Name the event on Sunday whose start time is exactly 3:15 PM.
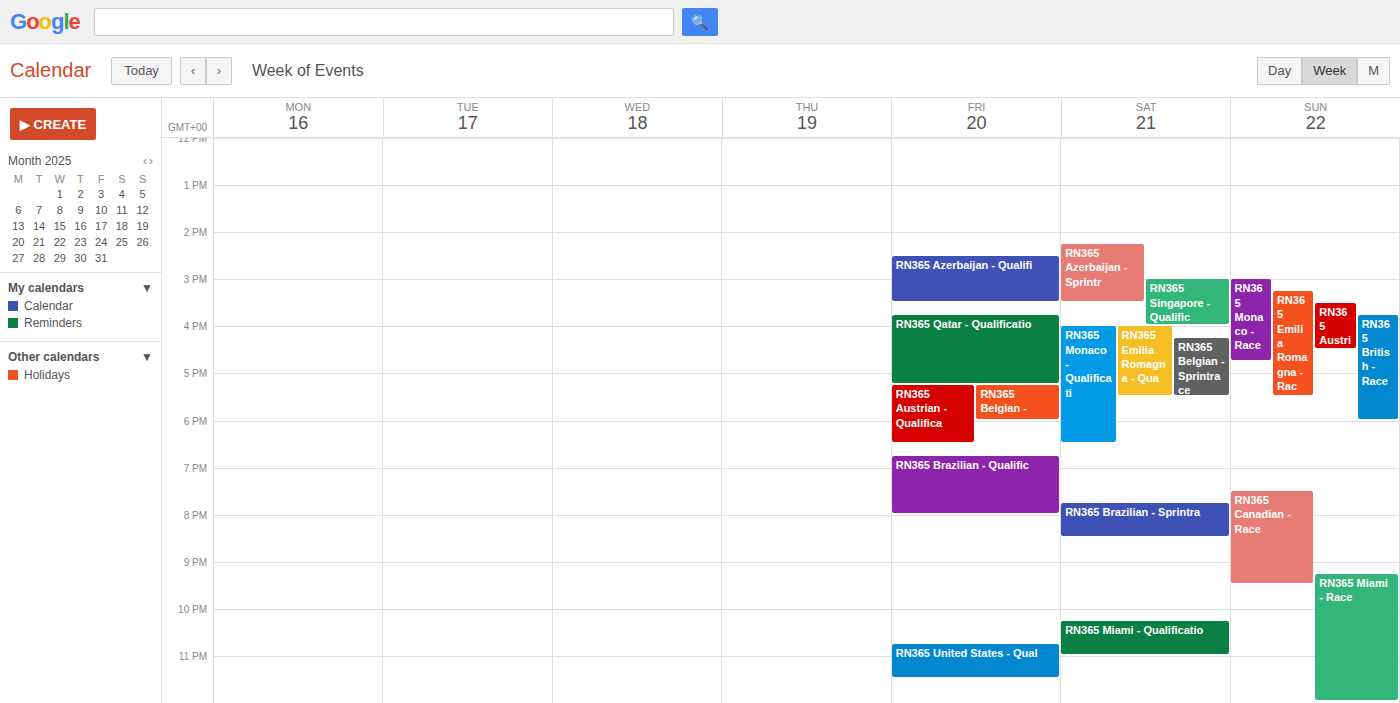
"RN365 Emilia Romagna - Rac"